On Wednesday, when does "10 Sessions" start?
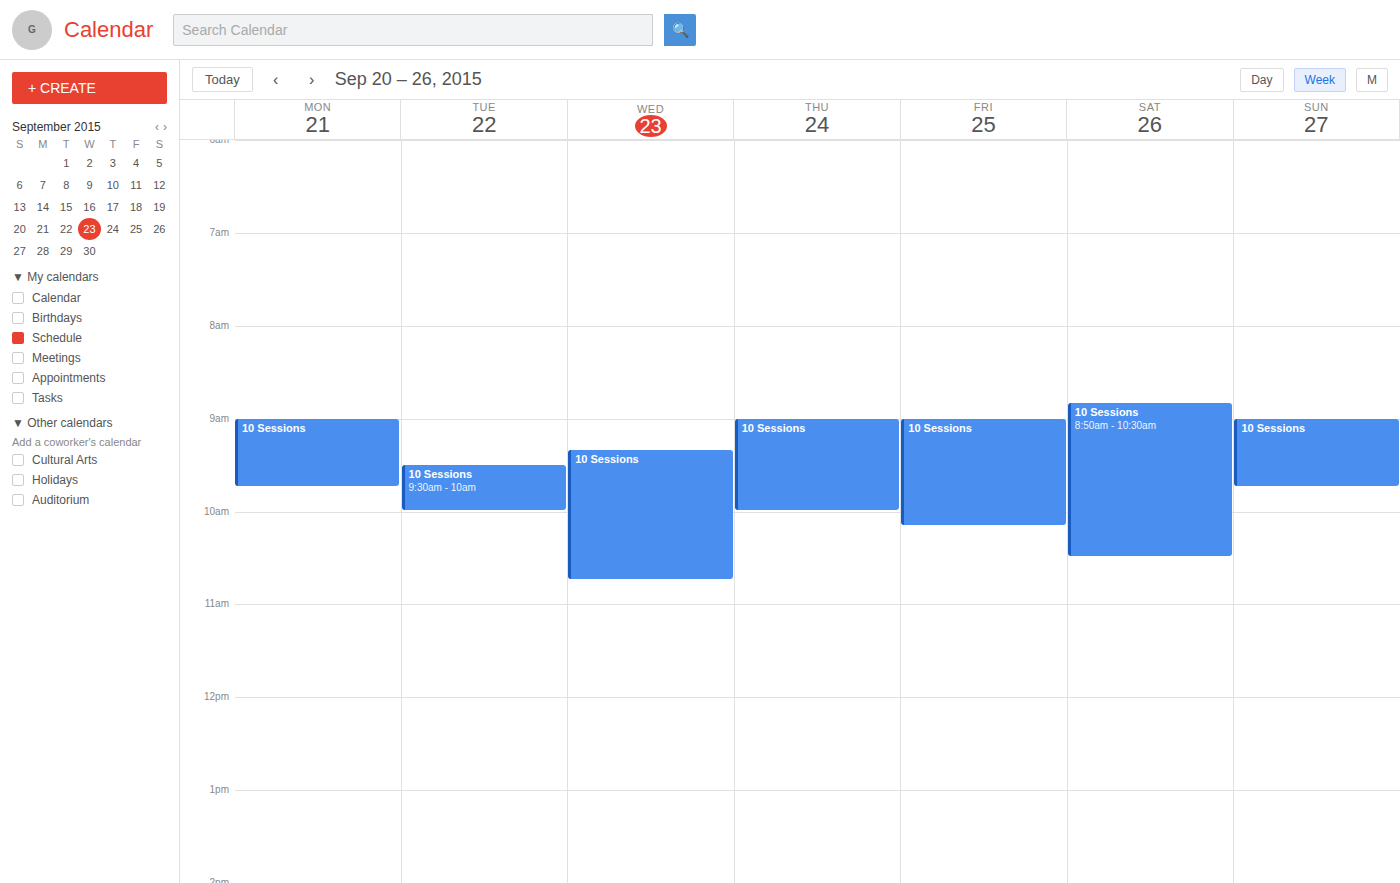
9:20 AM